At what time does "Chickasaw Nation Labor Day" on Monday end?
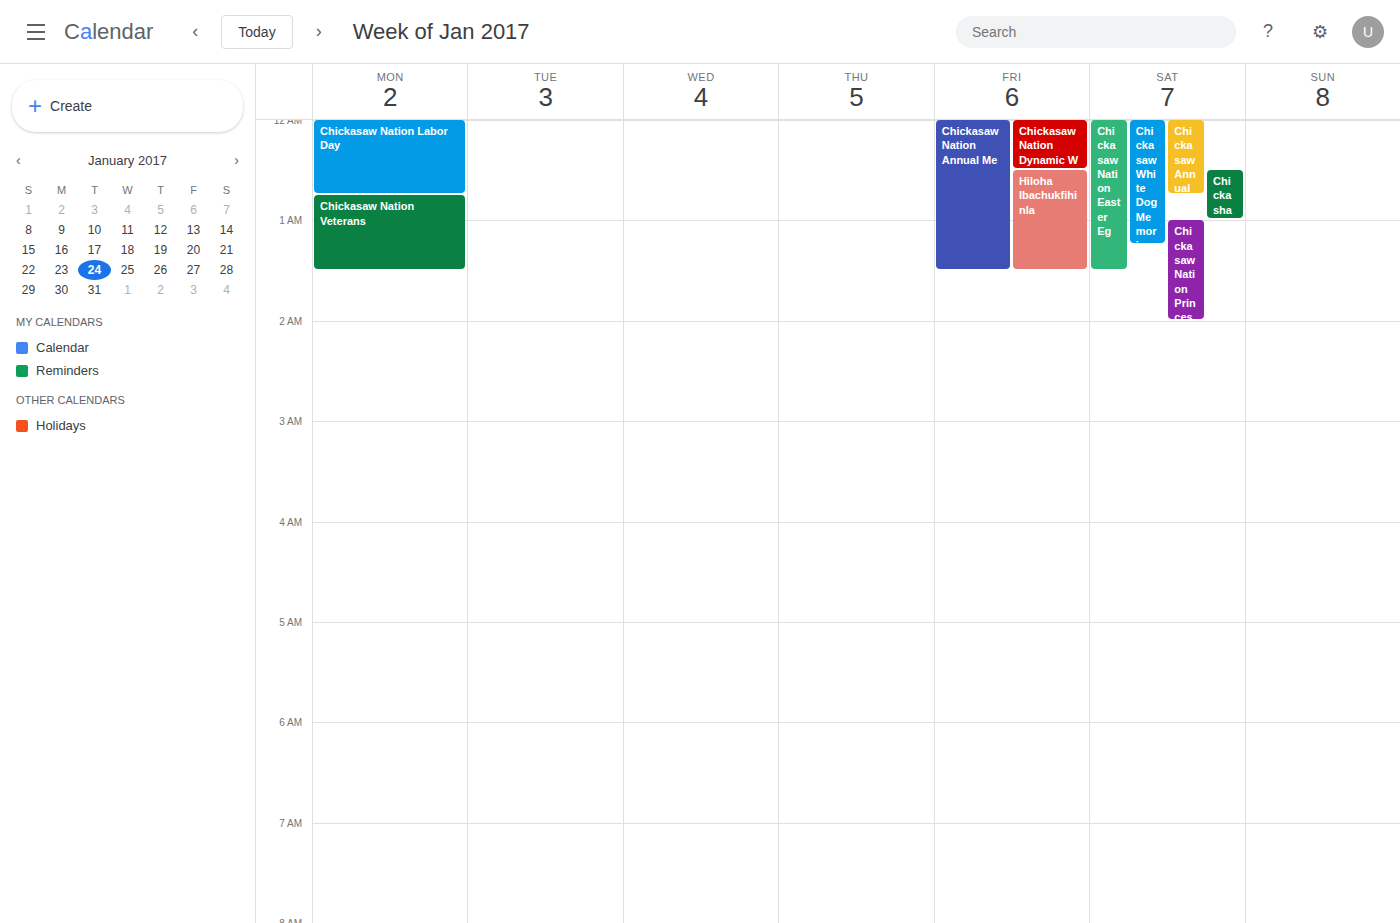
12:45 AM